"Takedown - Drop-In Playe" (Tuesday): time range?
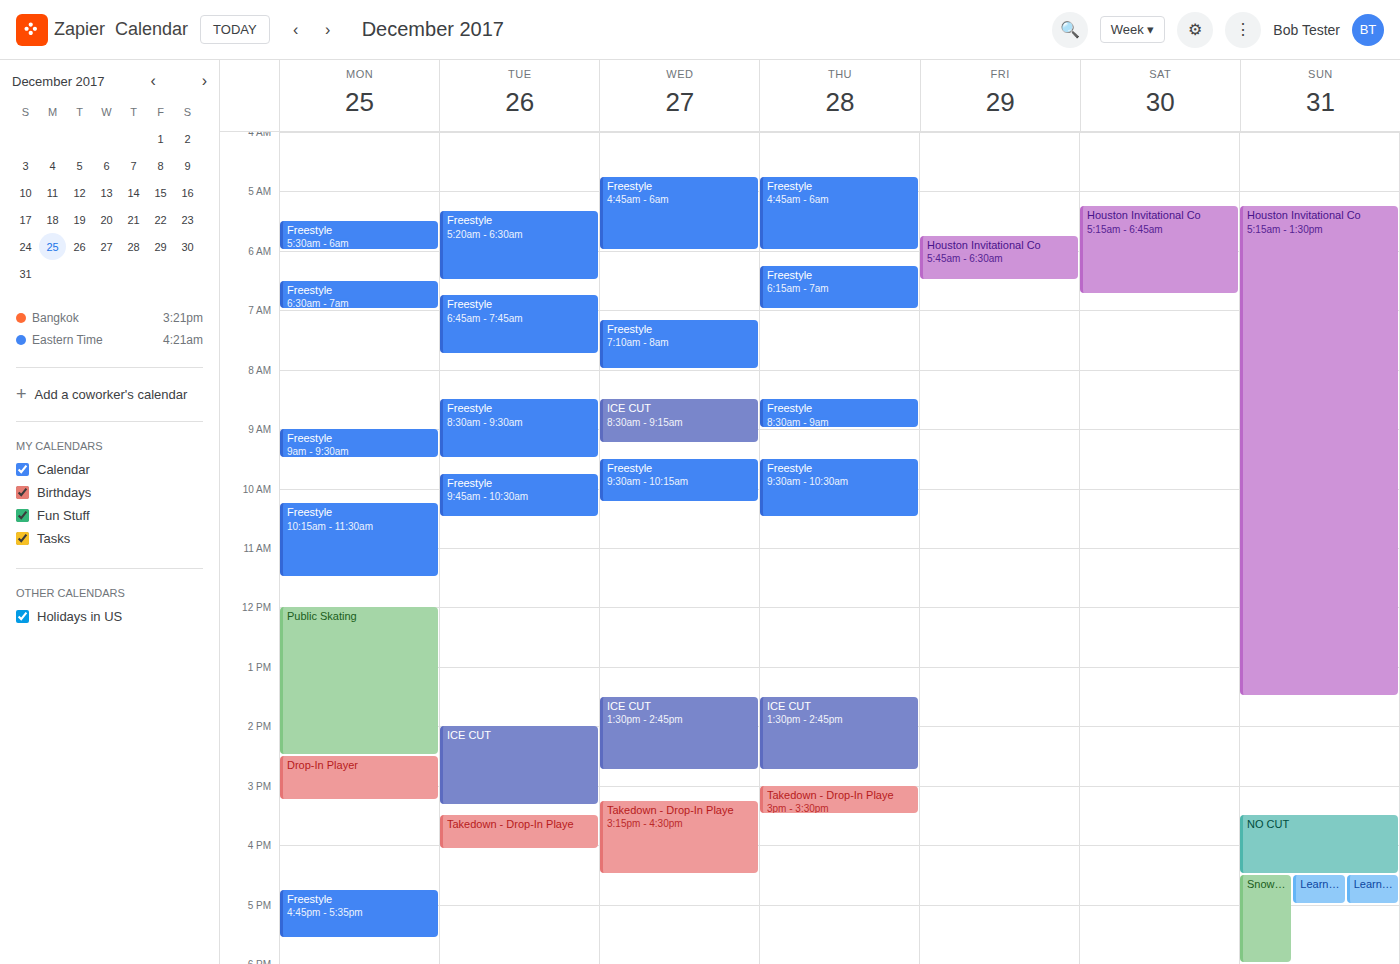
3:30 PM to 4:05 PM